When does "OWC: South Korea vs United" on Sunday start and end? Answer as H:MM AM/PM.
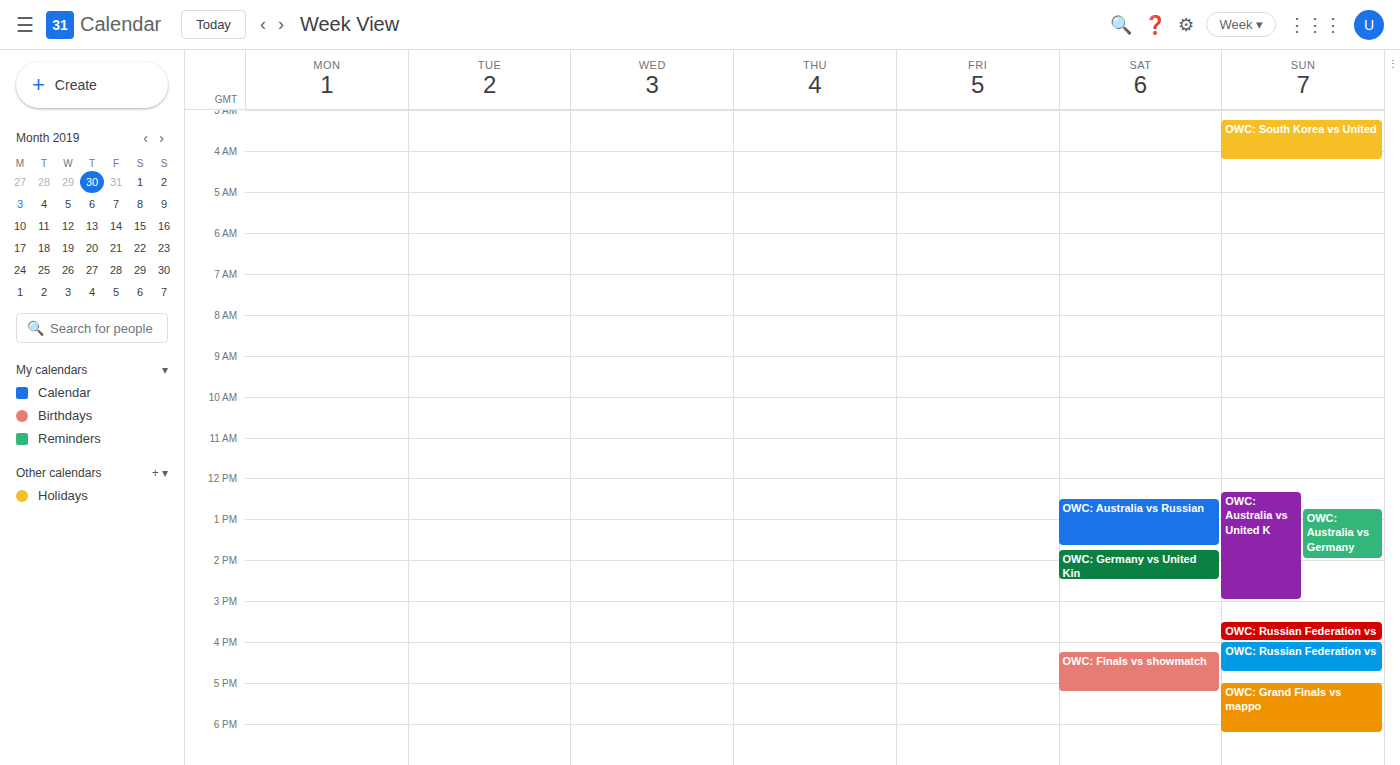
3:15 AM to 4:15 AM